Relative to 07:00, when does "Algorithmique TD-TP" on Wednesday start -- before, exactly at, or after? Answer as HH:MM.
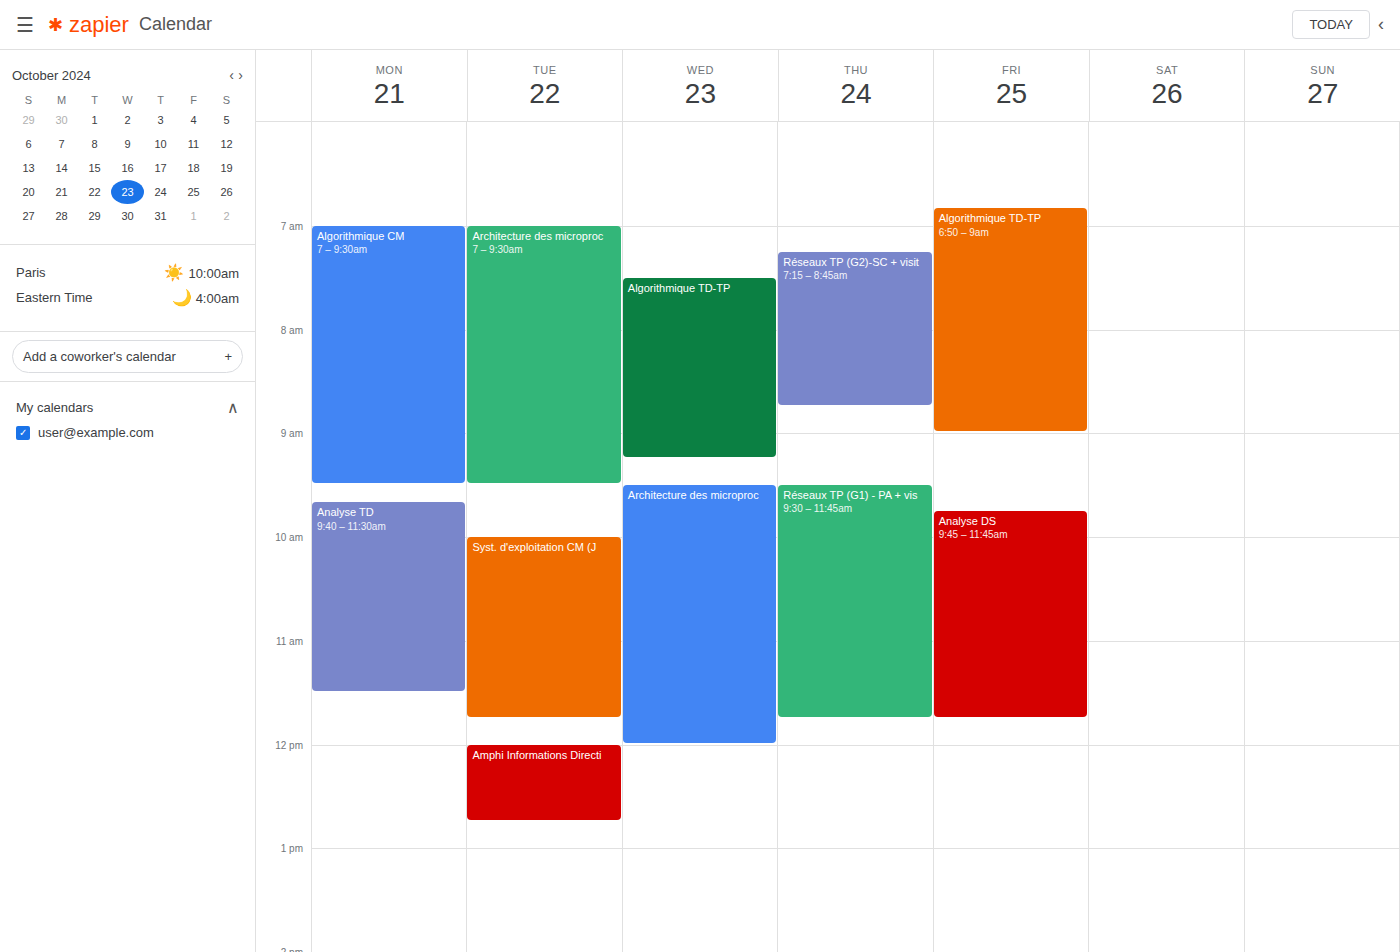
07:30 -- after 07:00, 30 minutes below the 07:00 line.